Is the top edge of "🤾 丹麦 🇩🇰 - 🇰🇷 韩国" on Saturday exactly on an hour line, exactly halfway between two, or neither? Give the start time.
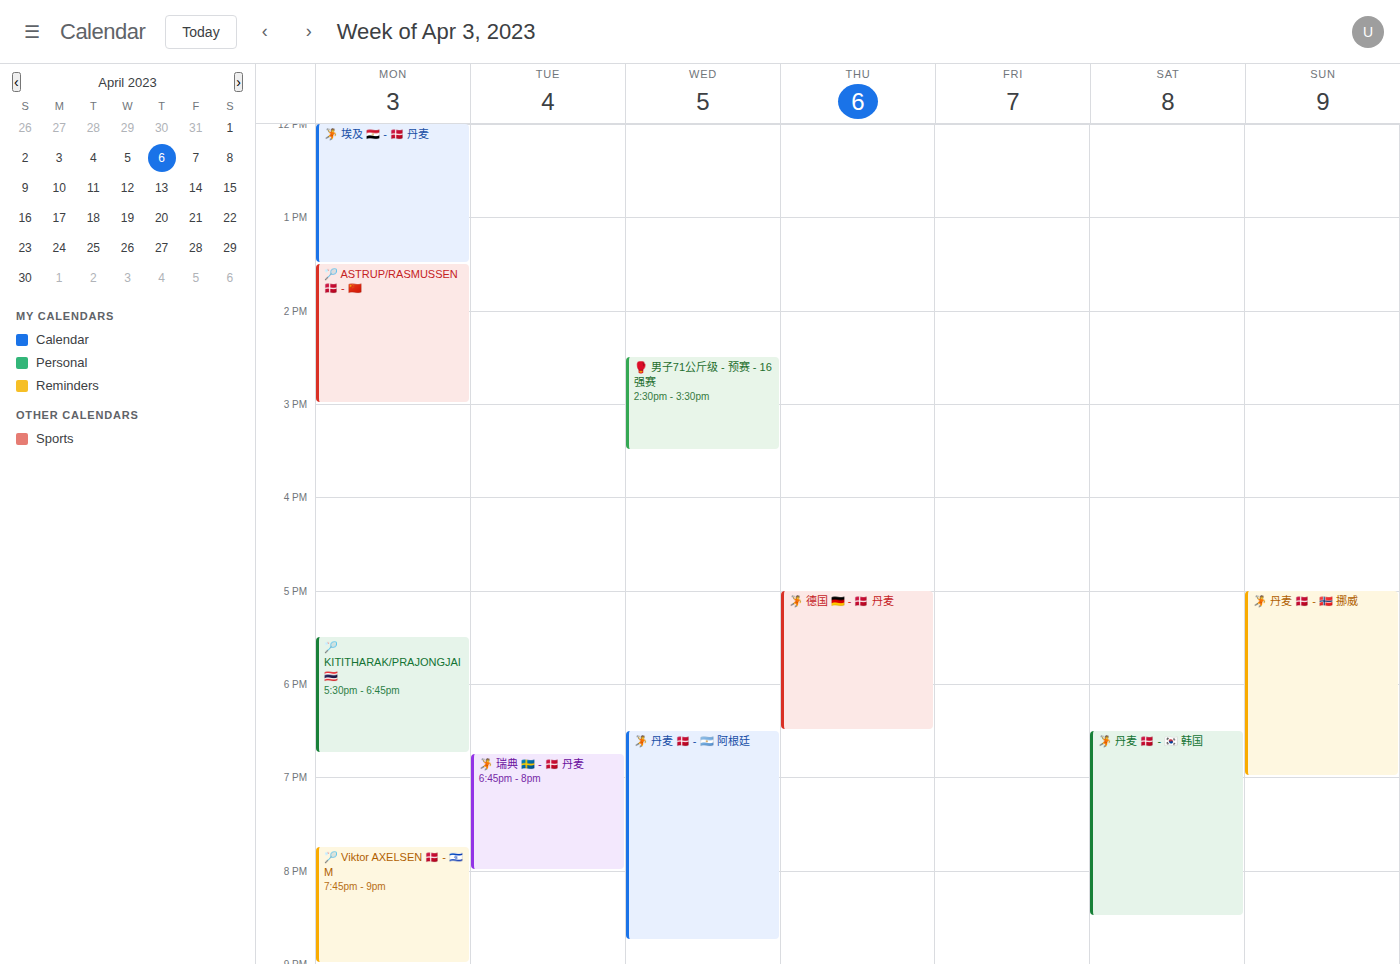
18:30 -- halfway between the 18:00 and 19:00 lines.